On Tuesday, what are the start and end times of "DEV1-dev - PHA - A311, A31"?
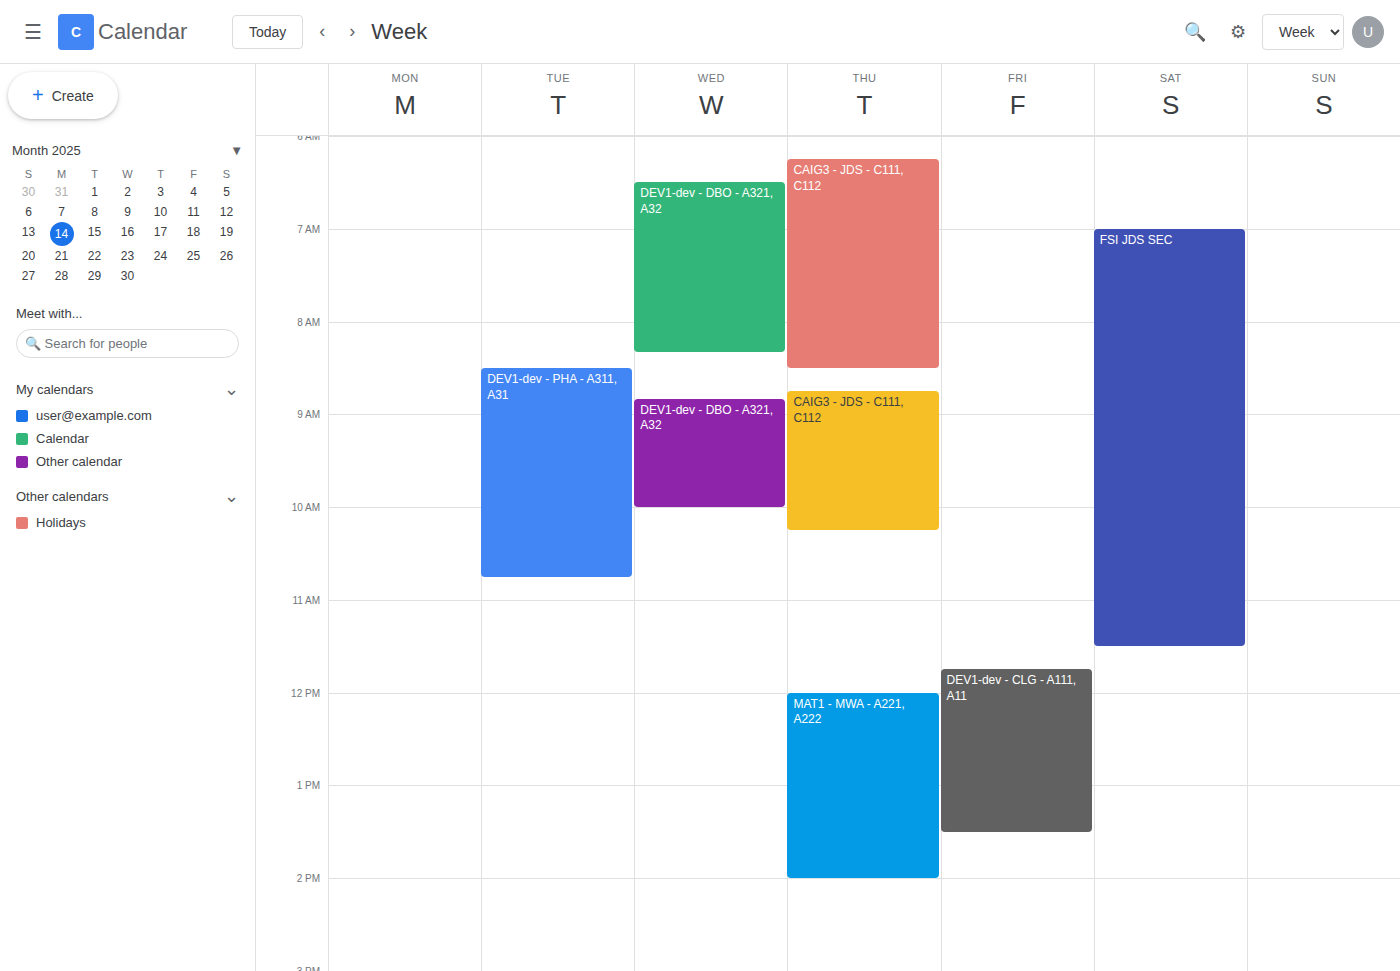
8:30 AM to 10:45 AM